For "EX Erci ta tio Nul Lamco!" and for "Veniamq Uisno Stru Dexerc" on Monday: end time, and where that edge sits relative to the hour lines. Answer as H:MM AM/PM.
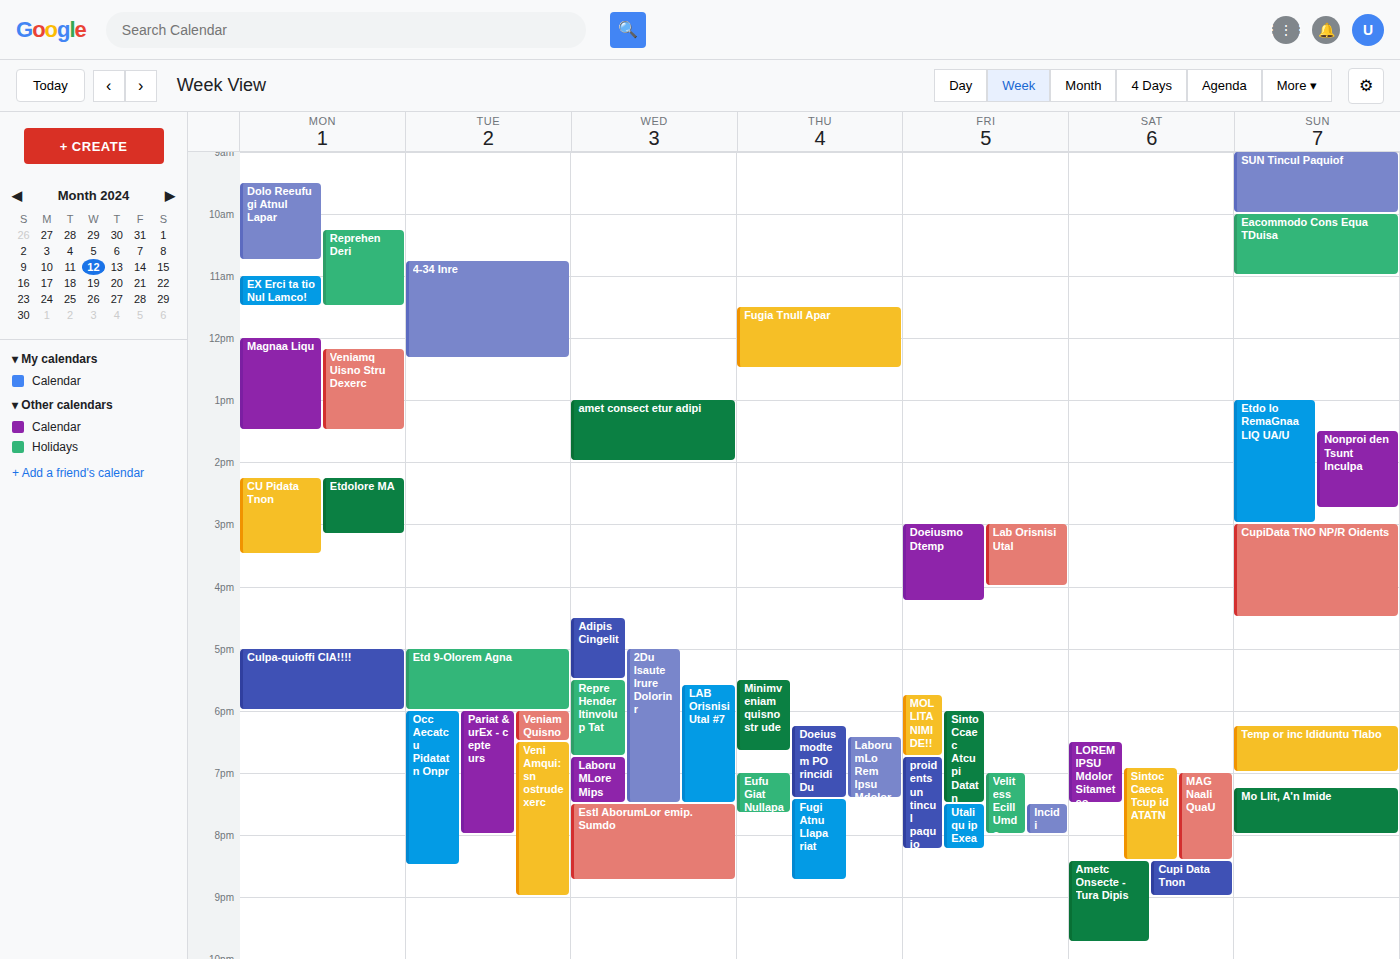
"EX Erci ta tio Nul Lamco!": 11:30 AM, halfway between the 11 AM and 12 PM lines. "Veniamq Uisno Stru Dexerc": 1:30 PM, halfway between the 1 PM and 2 PM lines.